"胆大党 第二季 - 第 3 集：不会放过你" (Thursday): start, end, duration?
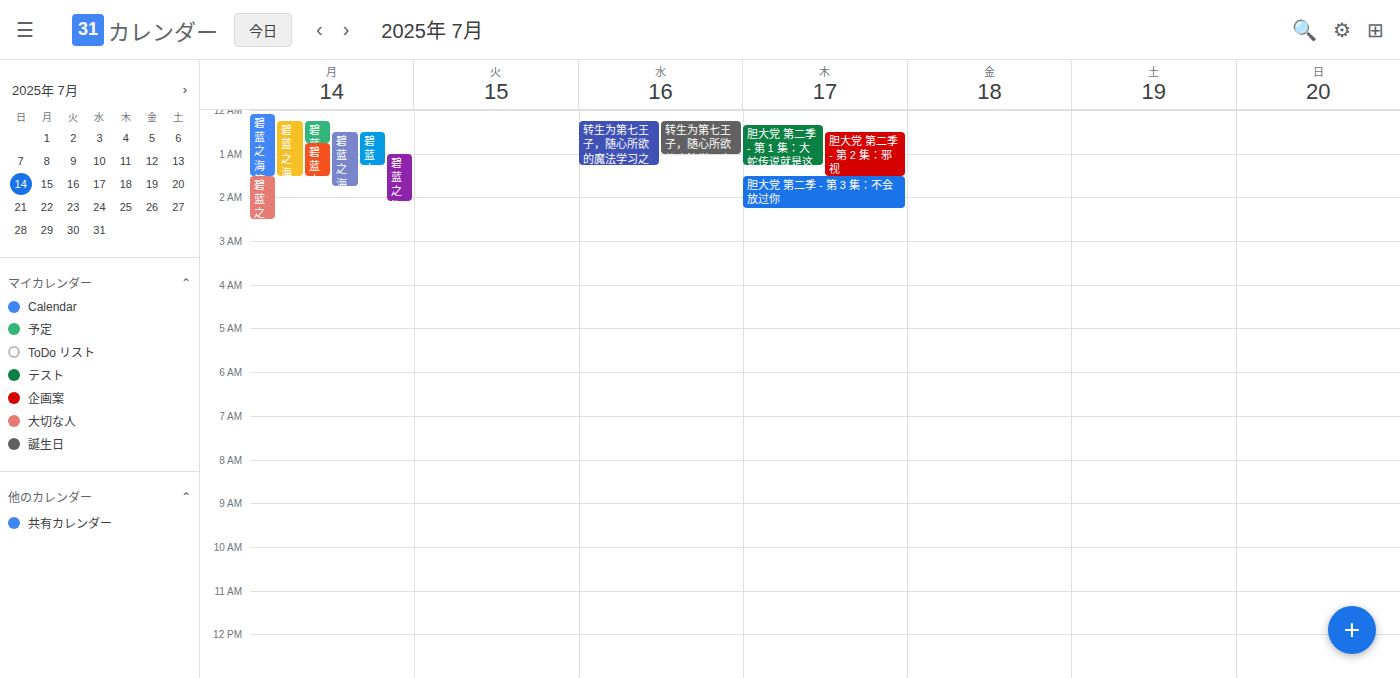
01:30 to 02:15, 45 minutes